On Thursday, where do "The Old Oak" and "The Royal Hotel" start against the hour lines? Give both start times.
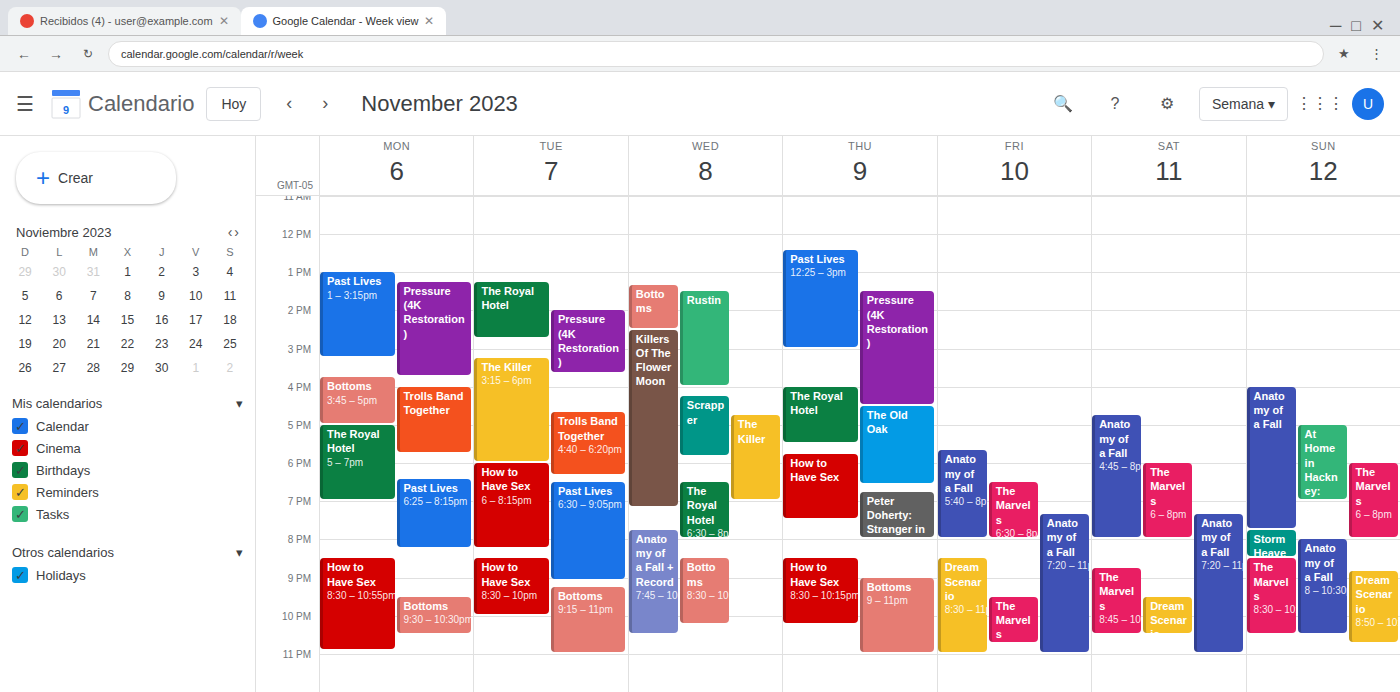
"The Old Oak": 4:30 PM, halfway between the 4 PM and 5 PM lines. "The Royal Hotel": 4:00 PM, exactly on the 4 PM line.